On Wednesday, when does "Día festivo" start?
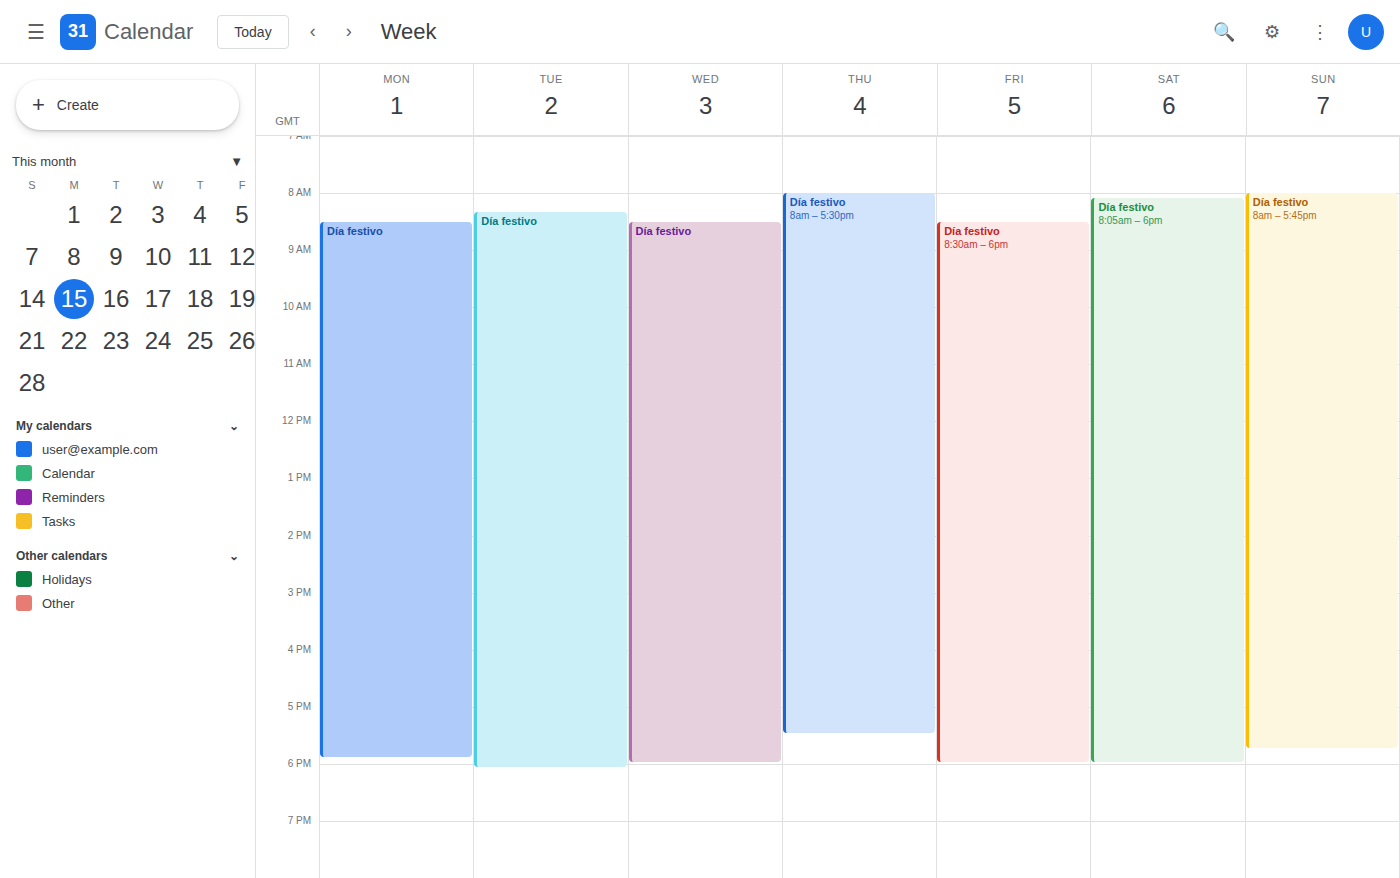
8:30 AM